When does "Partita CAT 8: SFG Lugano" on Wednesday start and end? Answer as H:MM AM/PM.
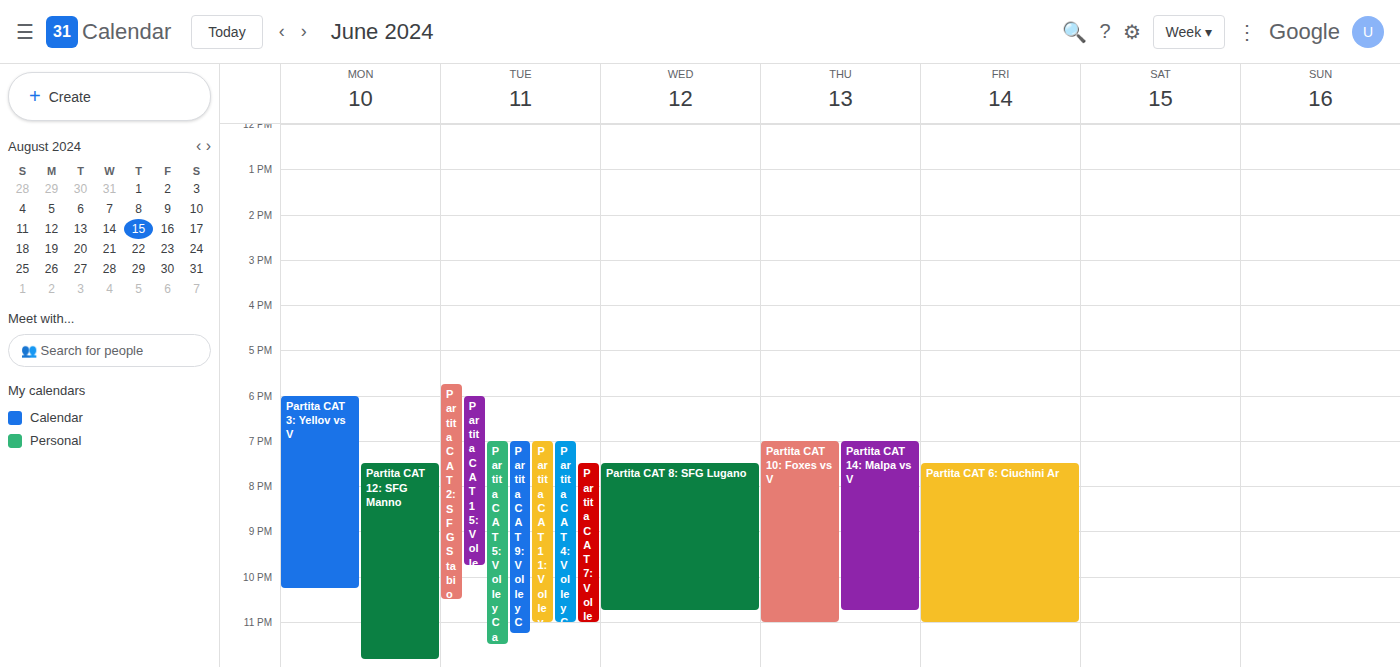
7:30 PM to 10:45 PM